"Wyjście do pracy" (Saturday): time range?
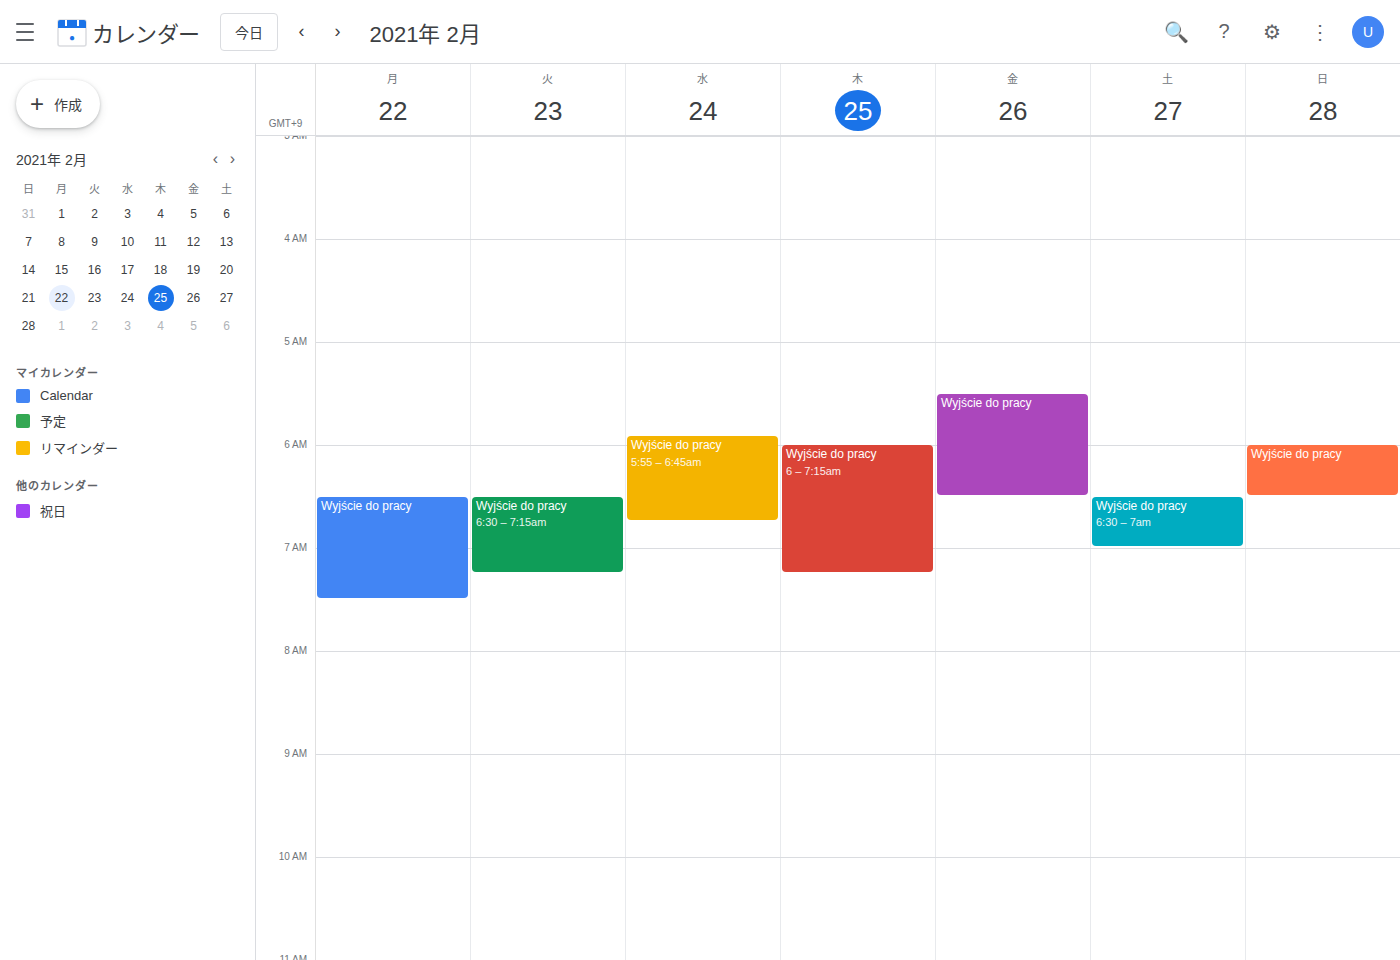
6:30 AM to 7:00 AM